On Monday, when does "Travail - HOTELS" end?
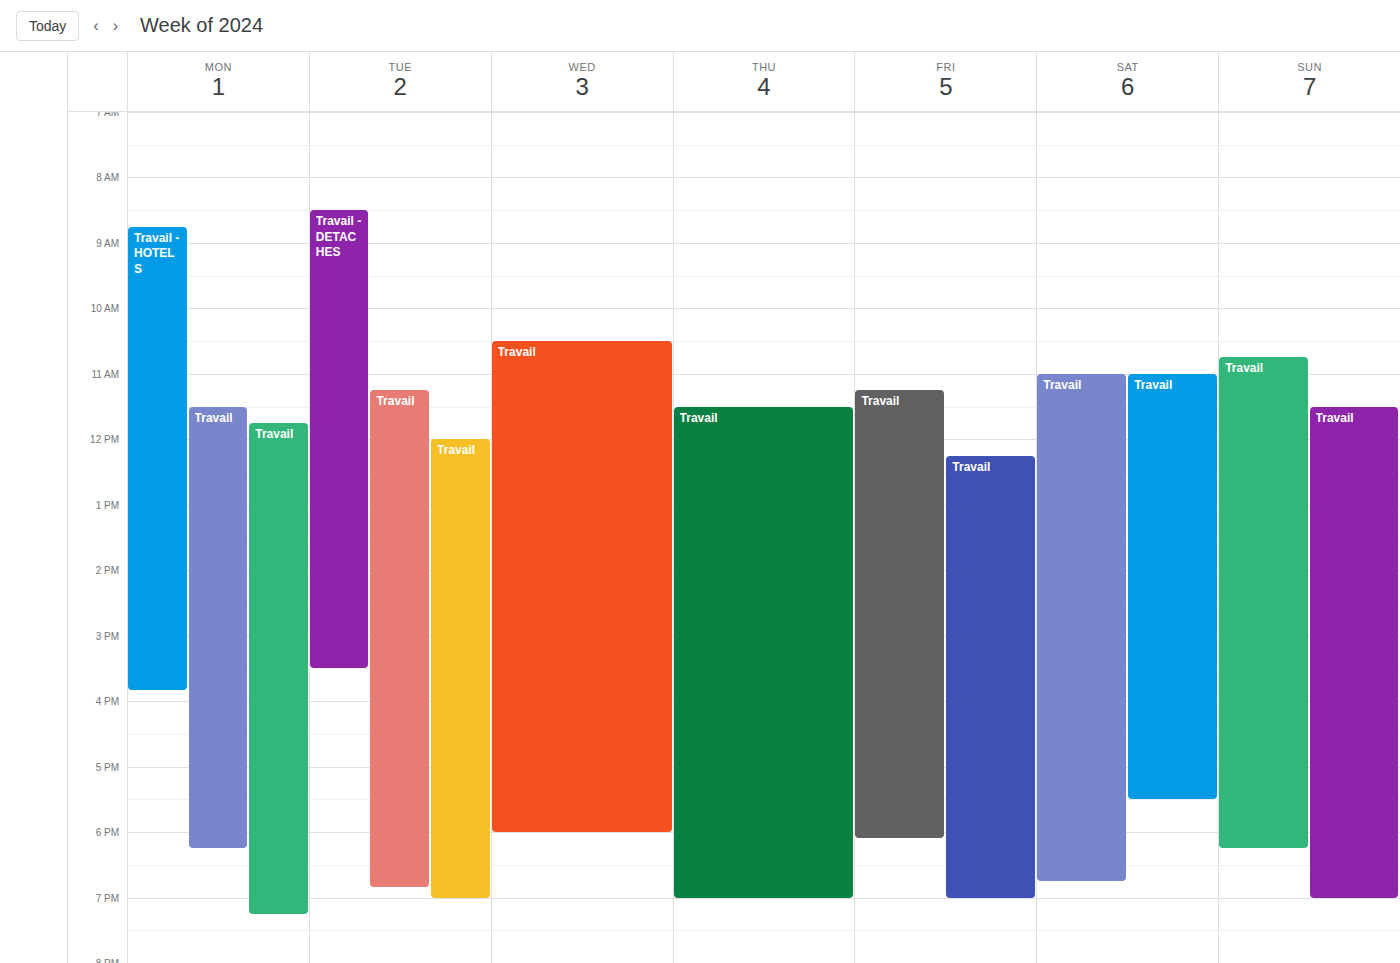
15:50